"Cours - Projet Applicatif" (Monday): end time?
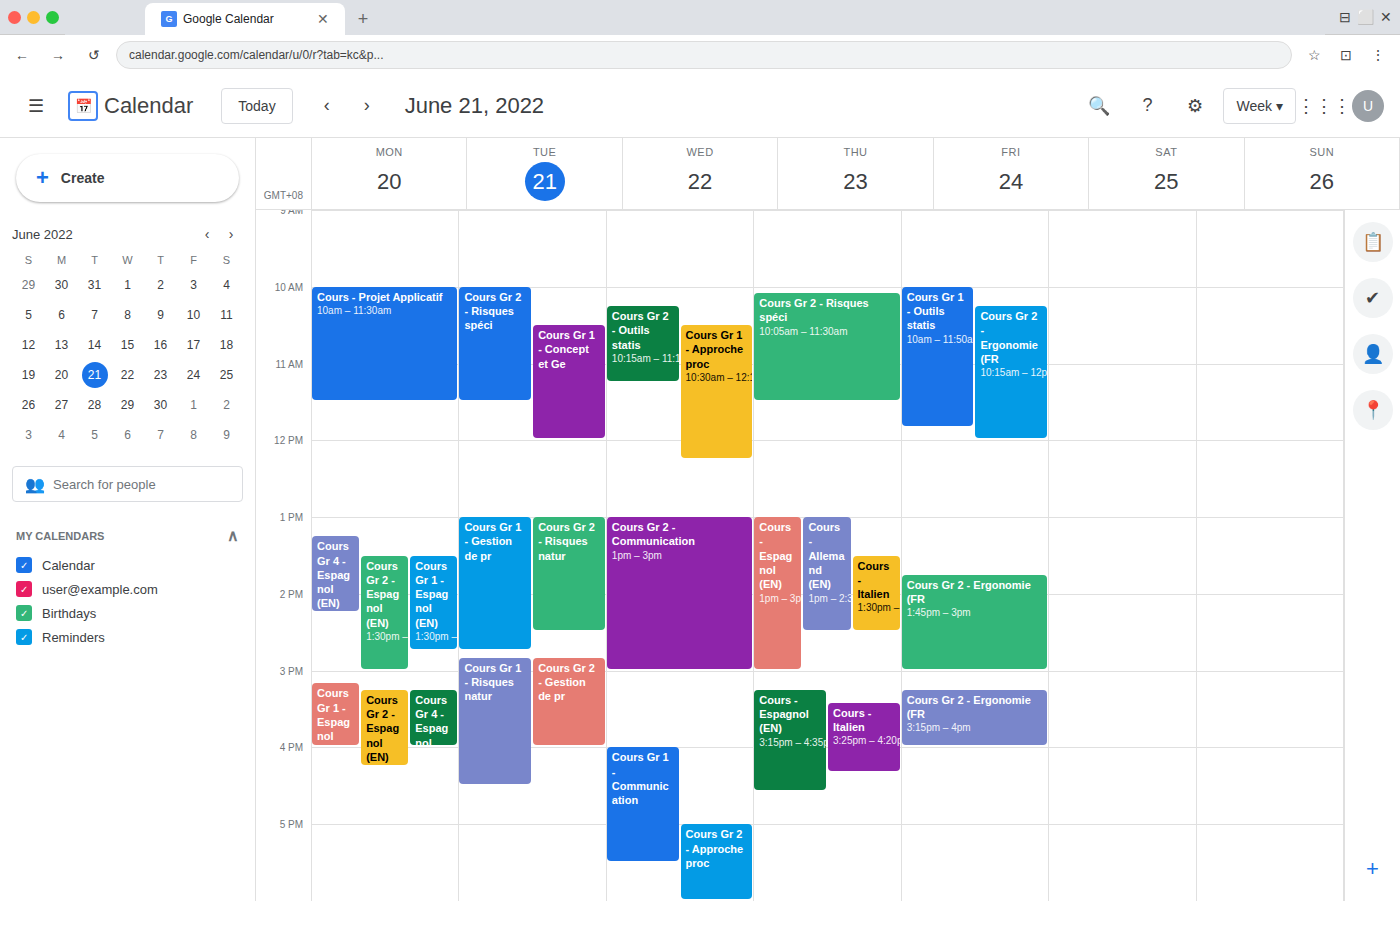
11:30